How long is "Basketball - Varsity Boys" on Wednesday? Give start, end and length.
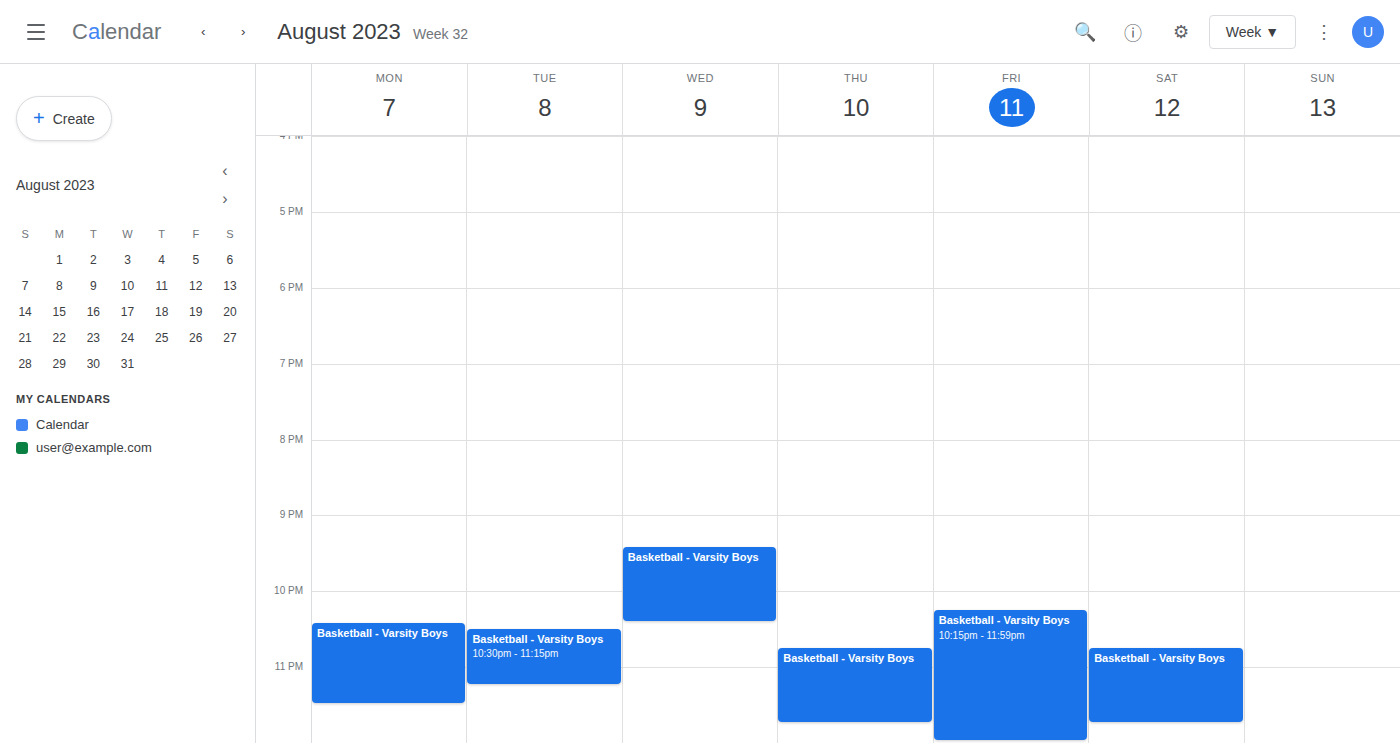
9:25 PM to 10:25 PM, 1 hour